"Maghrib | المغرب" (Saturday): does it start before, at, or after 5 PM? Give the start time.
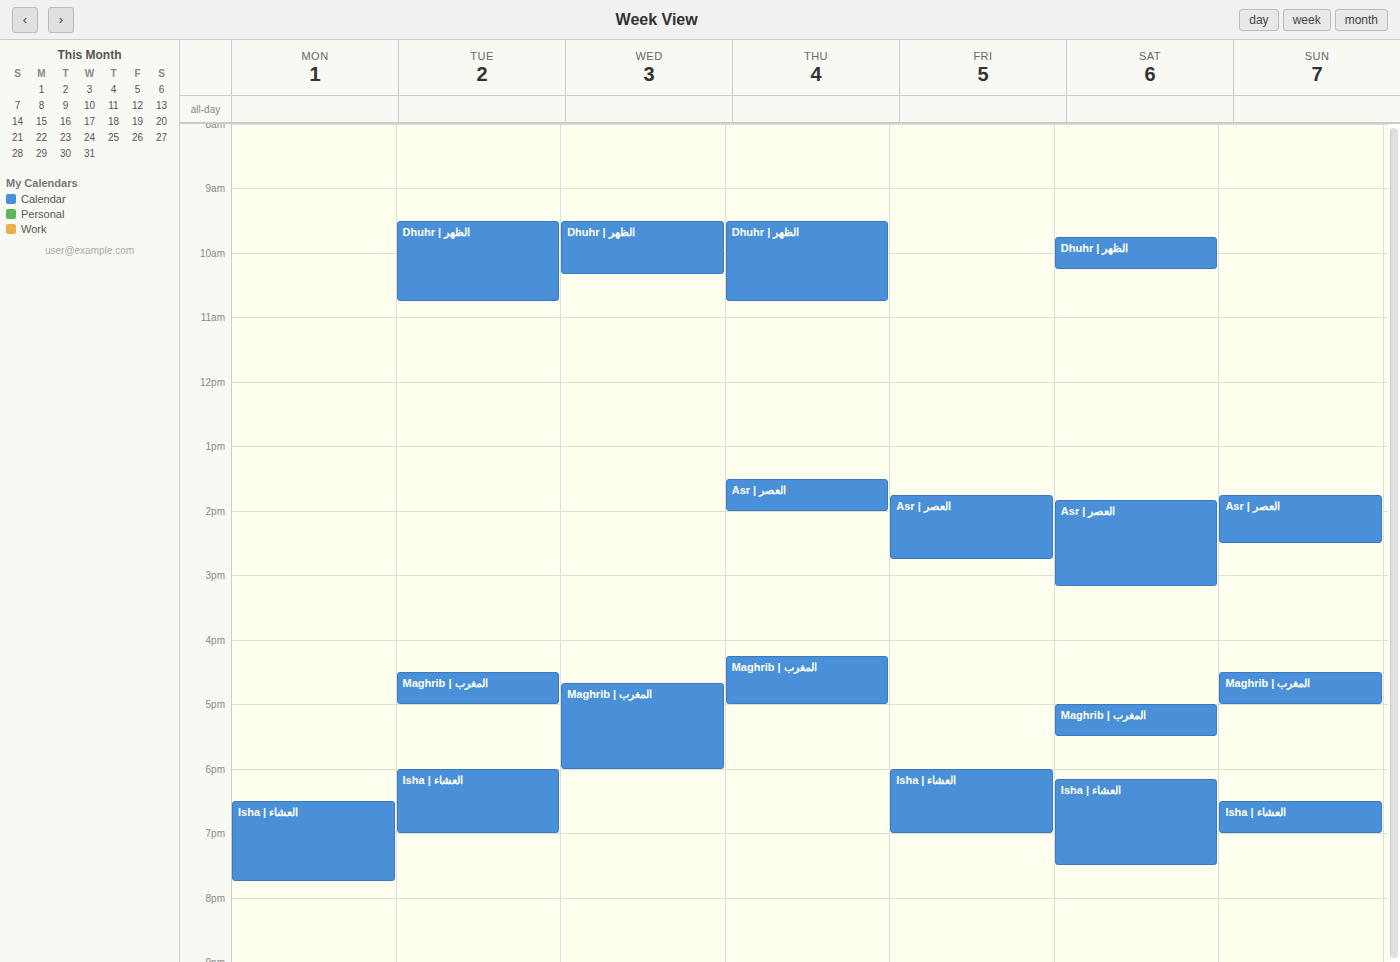
5:00 PM -- exactly at 5 PM, on the 5 PM line.